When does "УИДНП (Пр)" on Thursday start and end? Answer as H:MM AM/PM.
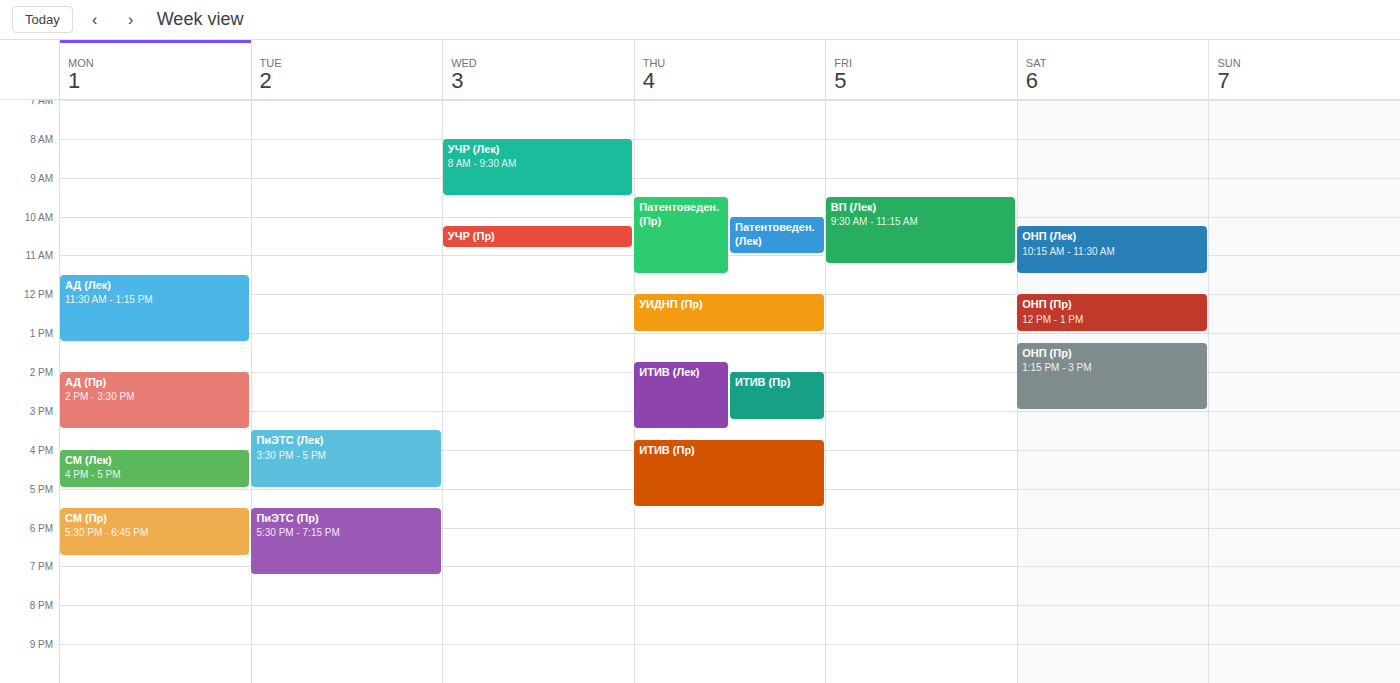
12:00 PM to 1:00 PM